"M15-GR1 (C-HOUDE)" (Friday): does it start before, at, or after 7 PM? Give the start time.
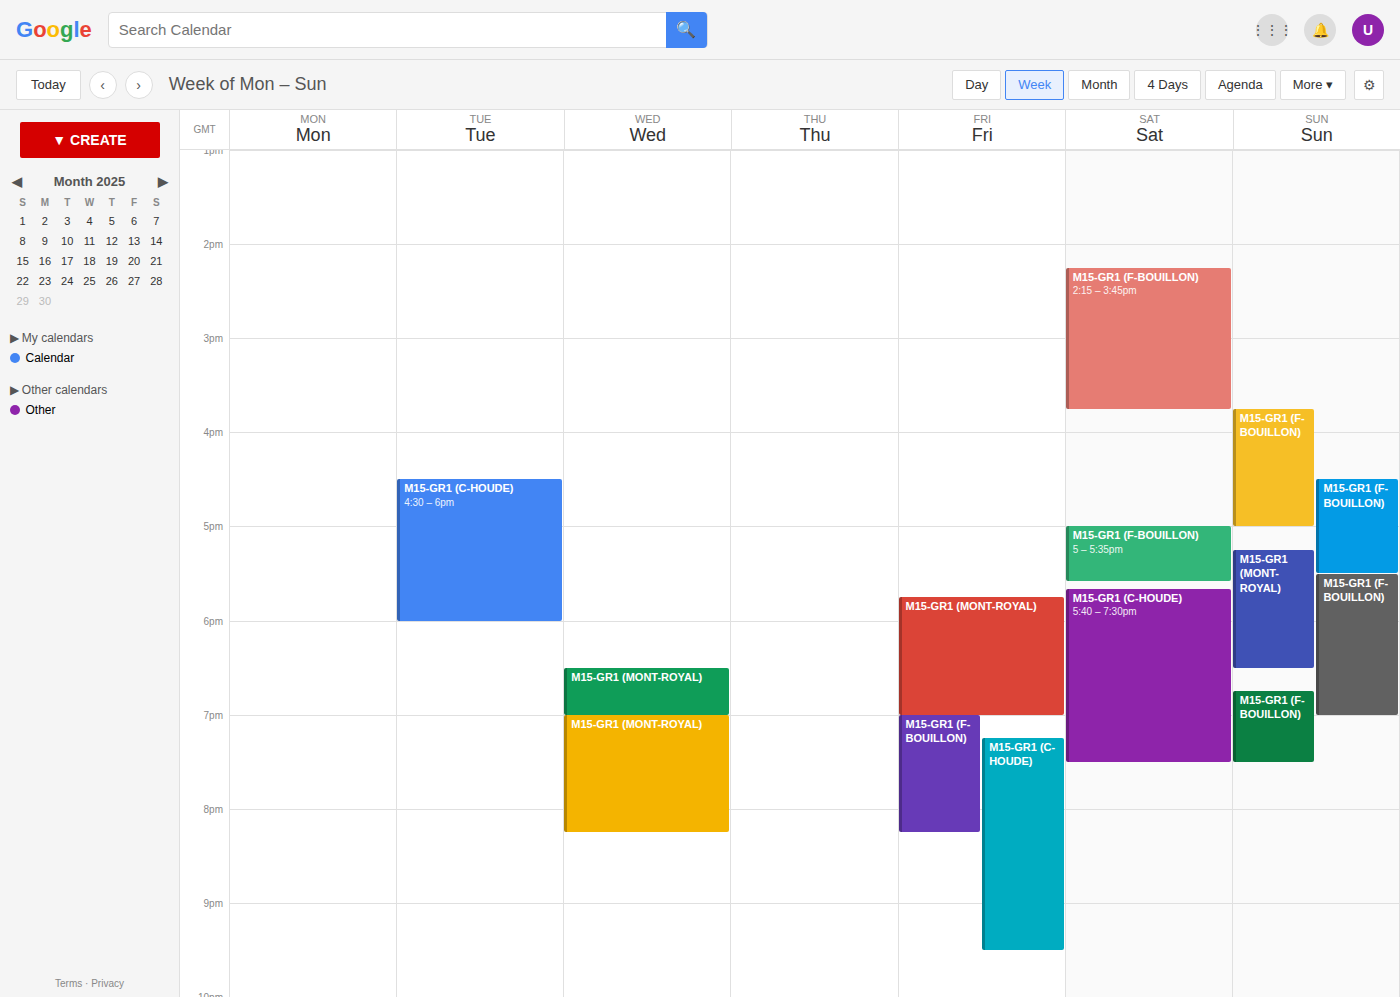
7:15 PM -- after 7 PM, 15 minutes below the 7 PM line.